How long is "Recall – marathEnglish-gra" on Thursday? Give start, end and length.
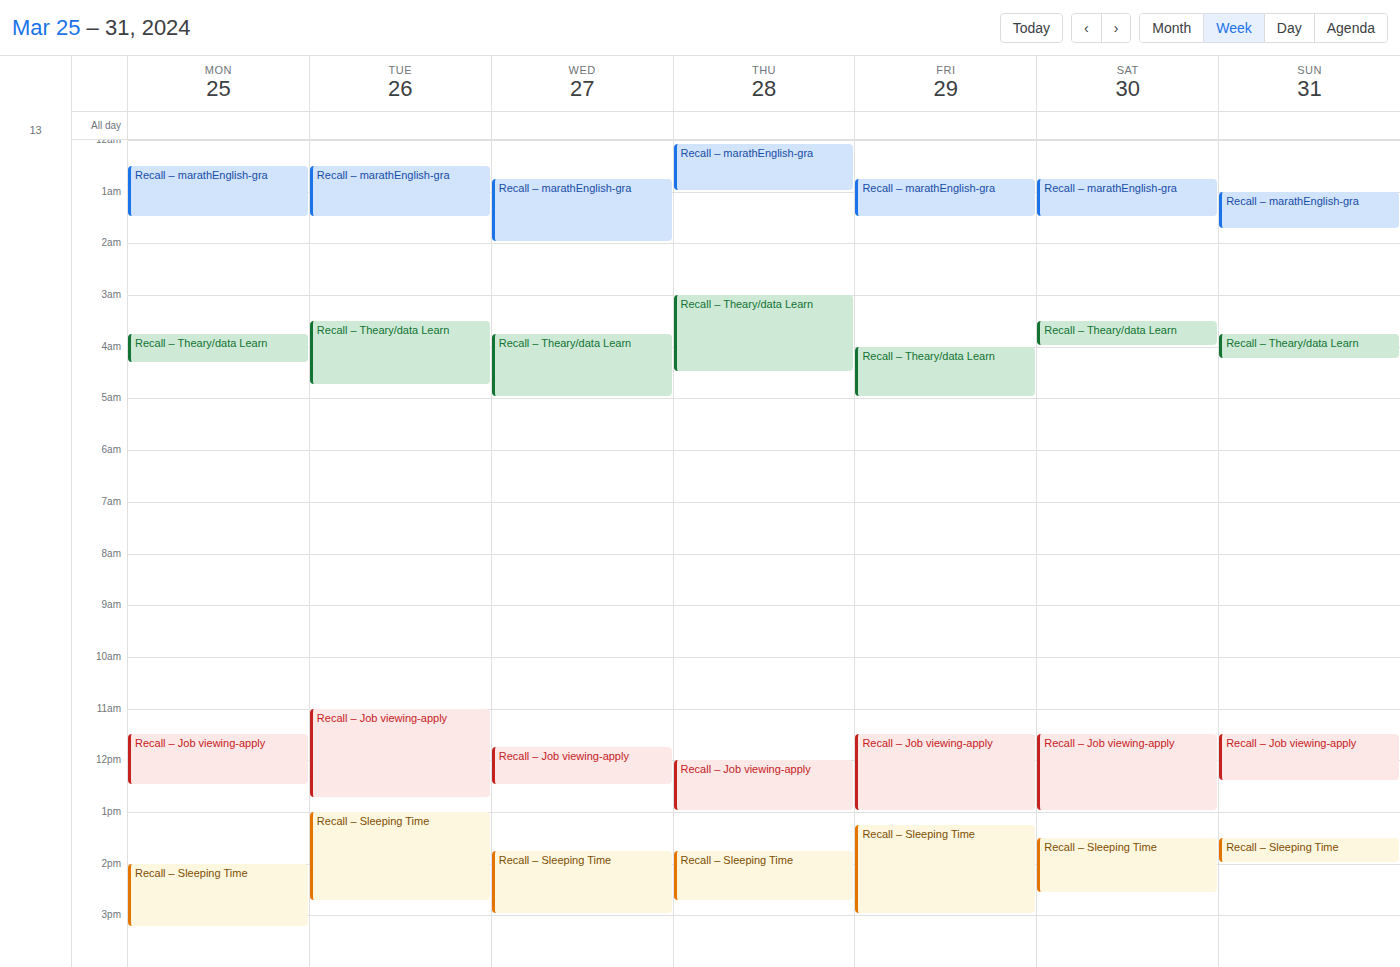
00:05 to 01:00, 55 minutes